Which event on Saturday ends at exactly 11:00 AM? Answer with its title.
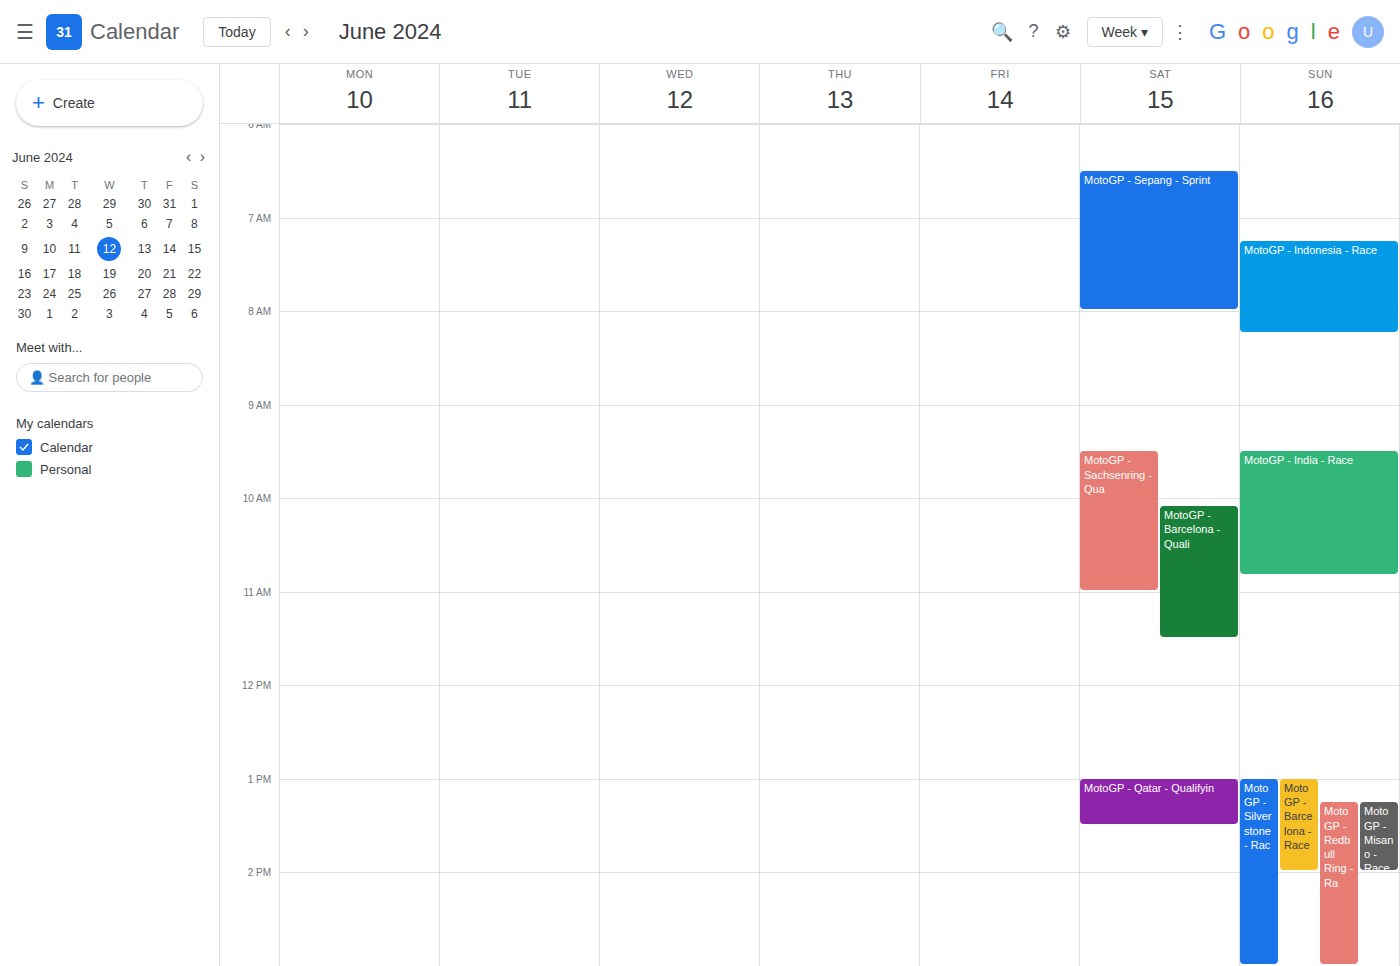
"MotoGP - Sachsenring - Qua"